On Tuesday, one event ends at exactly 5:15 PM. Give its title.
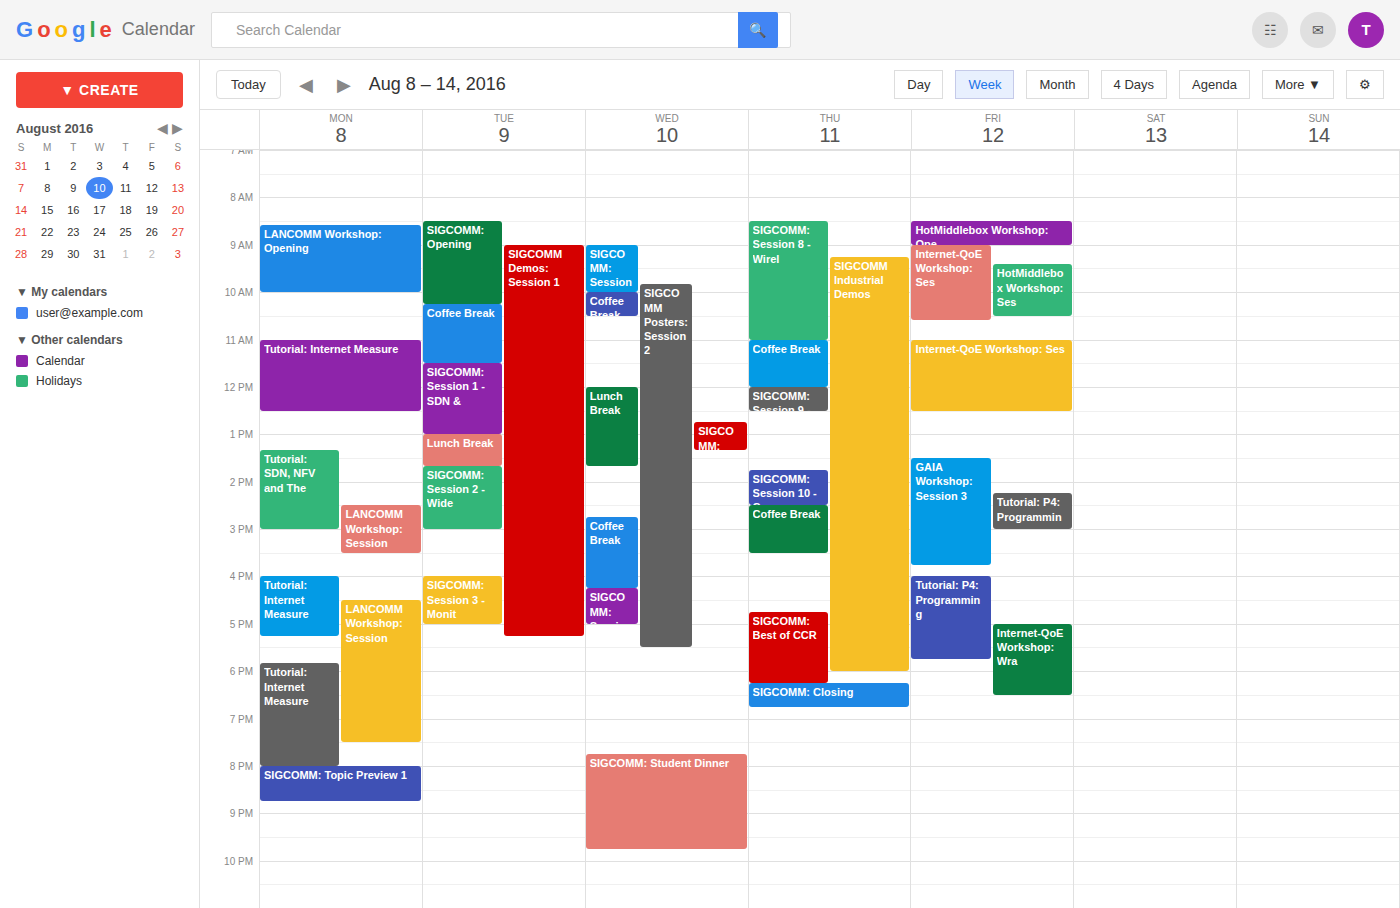
"SIGCOMM Demos: Session 1"